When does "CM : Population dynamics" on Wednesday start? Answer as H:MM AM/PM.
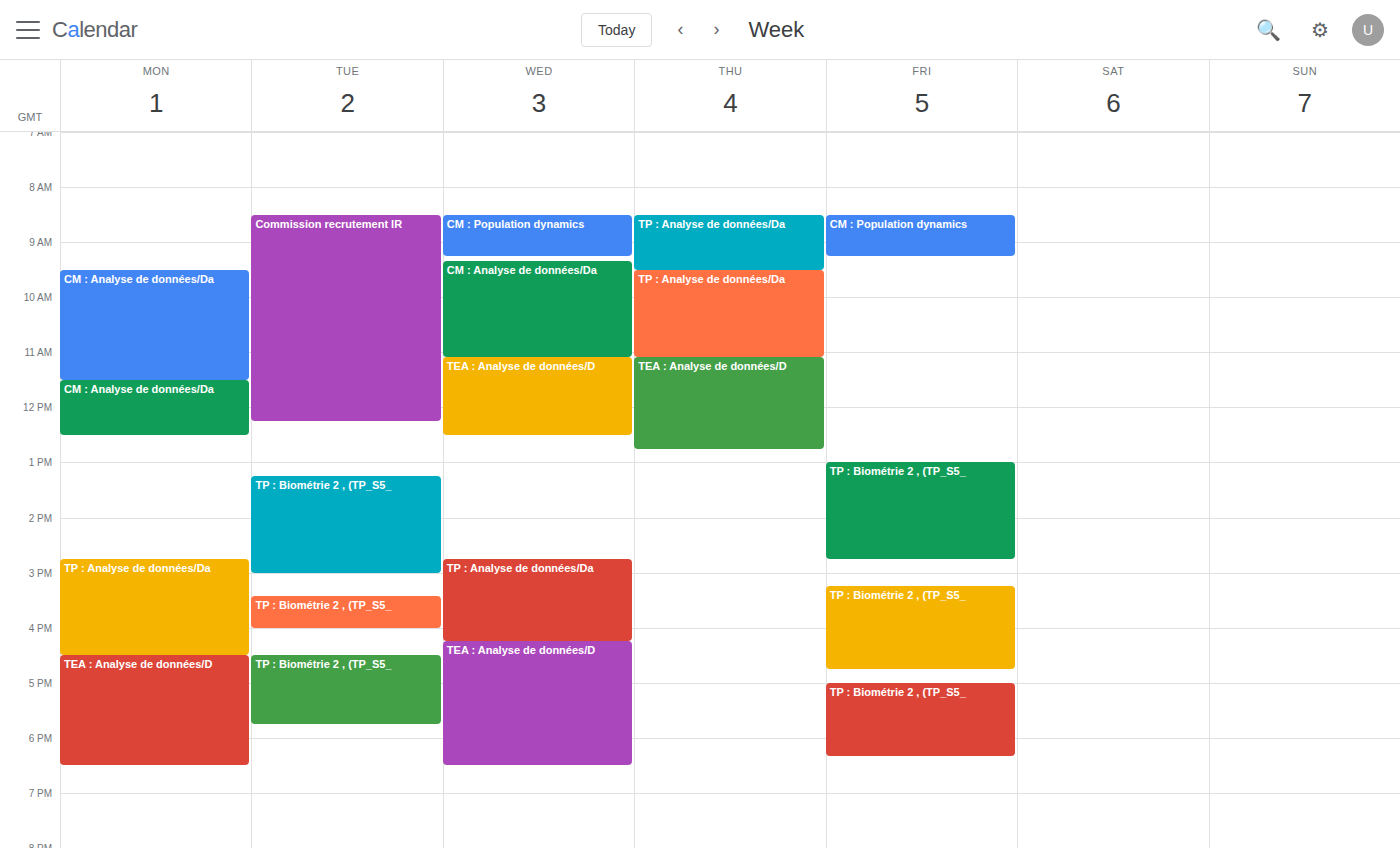
8:30 AM